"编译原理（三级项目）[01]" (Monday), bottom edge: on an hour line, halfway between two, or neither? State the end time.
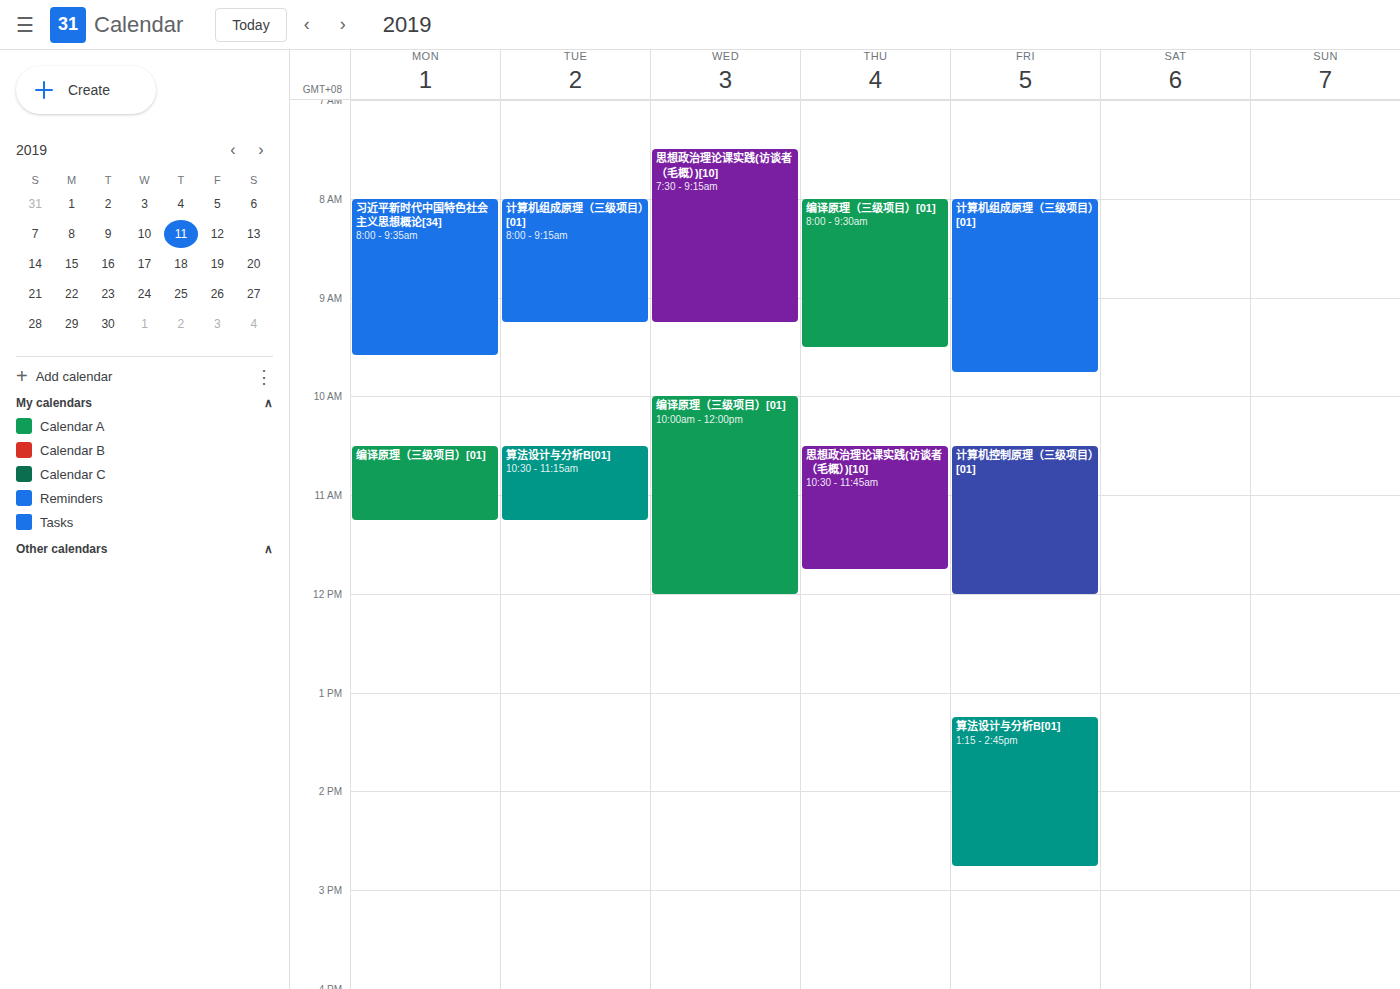
11:15 AM -- neither: a quarter of the way from the 11 AM line to the 12 PM line.